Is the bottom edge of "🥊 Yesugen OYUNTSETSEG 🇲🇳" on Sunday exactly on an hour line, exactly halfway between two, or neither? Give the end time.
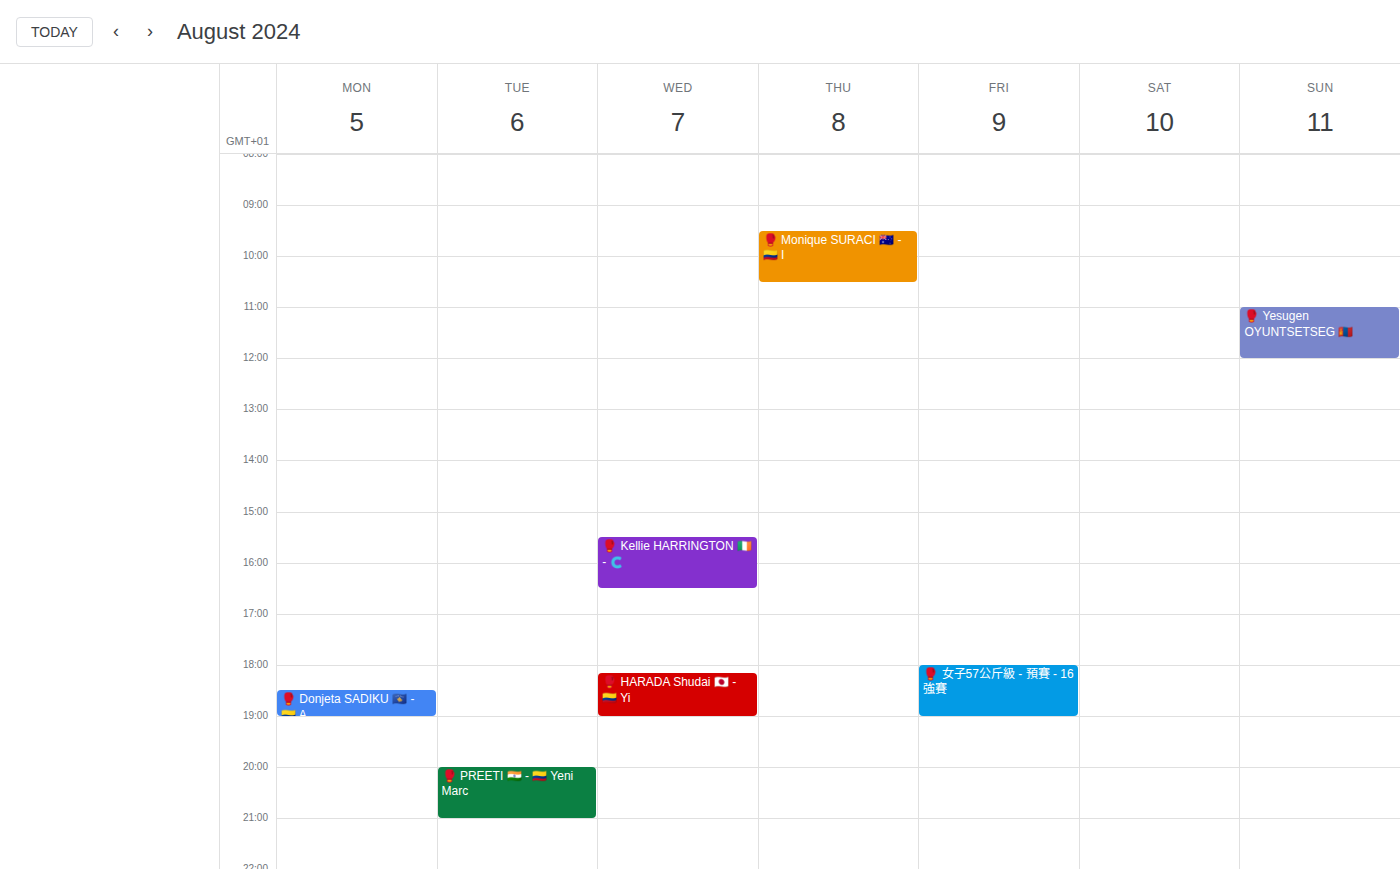
12:00 -- exactly on the 12:00 line.